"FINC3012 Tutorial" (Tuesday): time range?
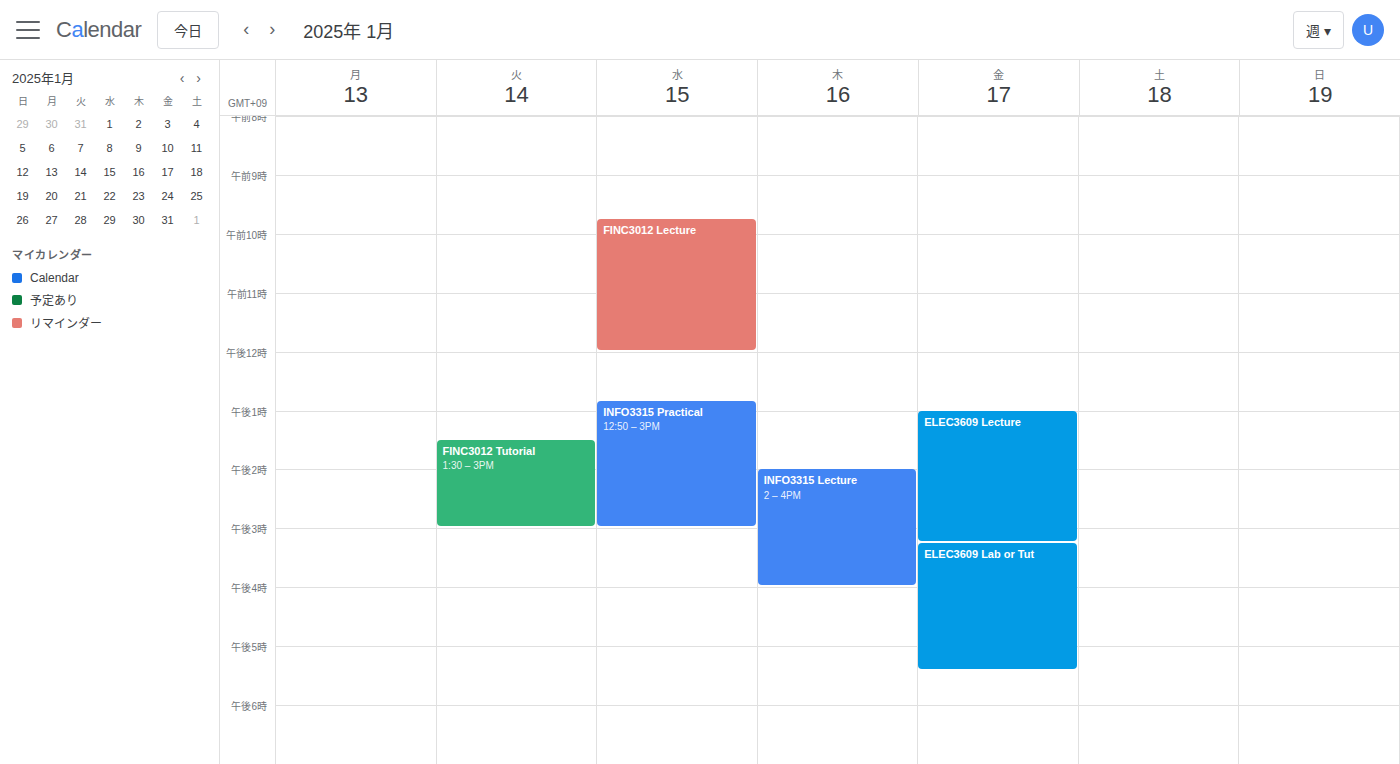
1:30 PM to 3:00 PM